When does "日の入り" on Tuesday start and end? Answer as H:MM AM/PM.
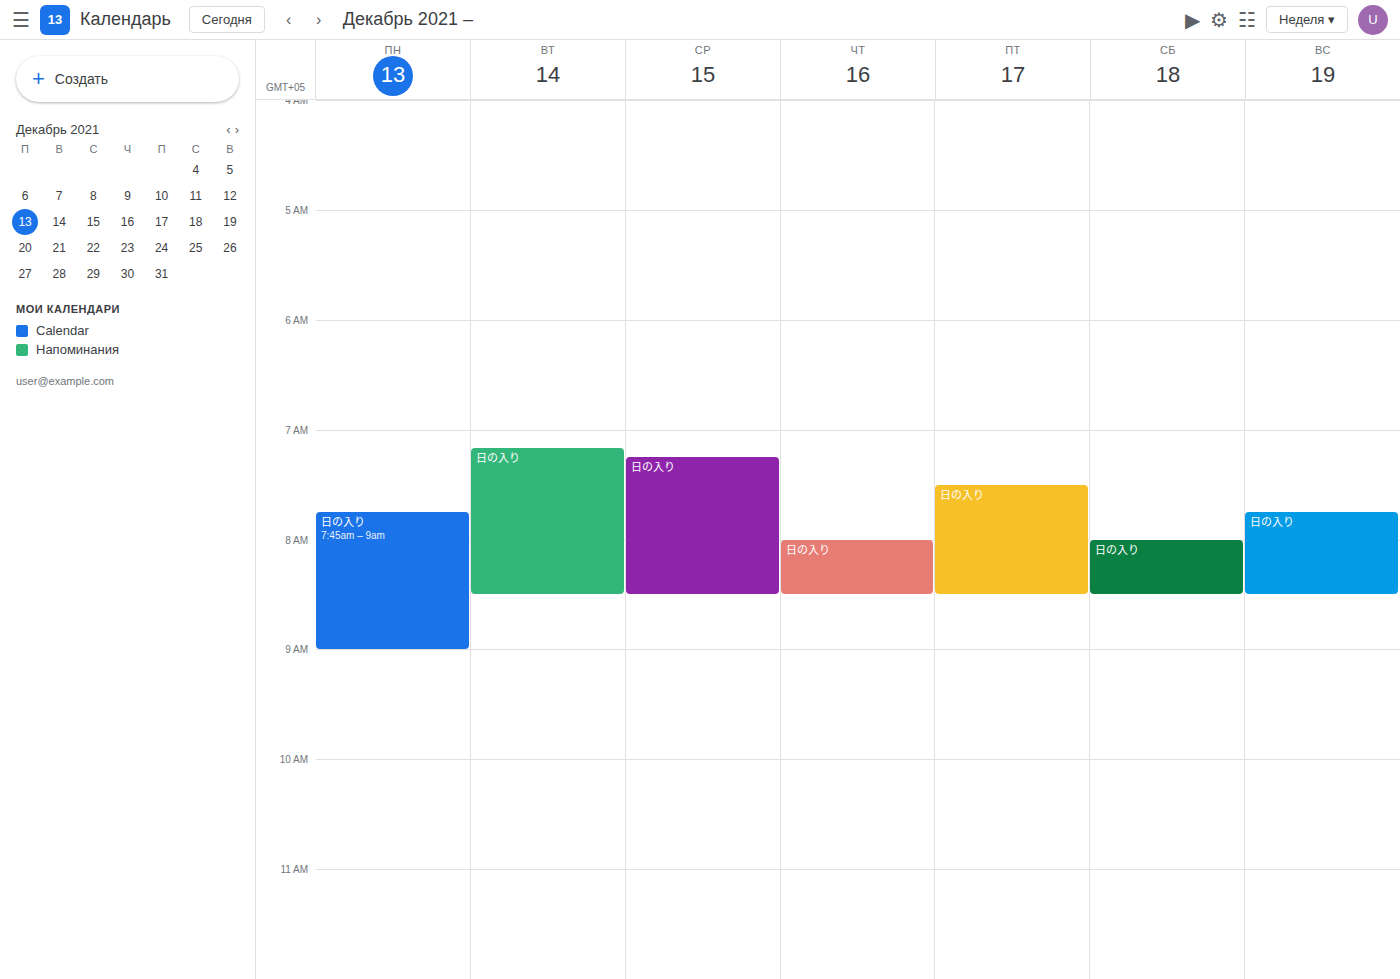
7:10 AM to 8:30 AM